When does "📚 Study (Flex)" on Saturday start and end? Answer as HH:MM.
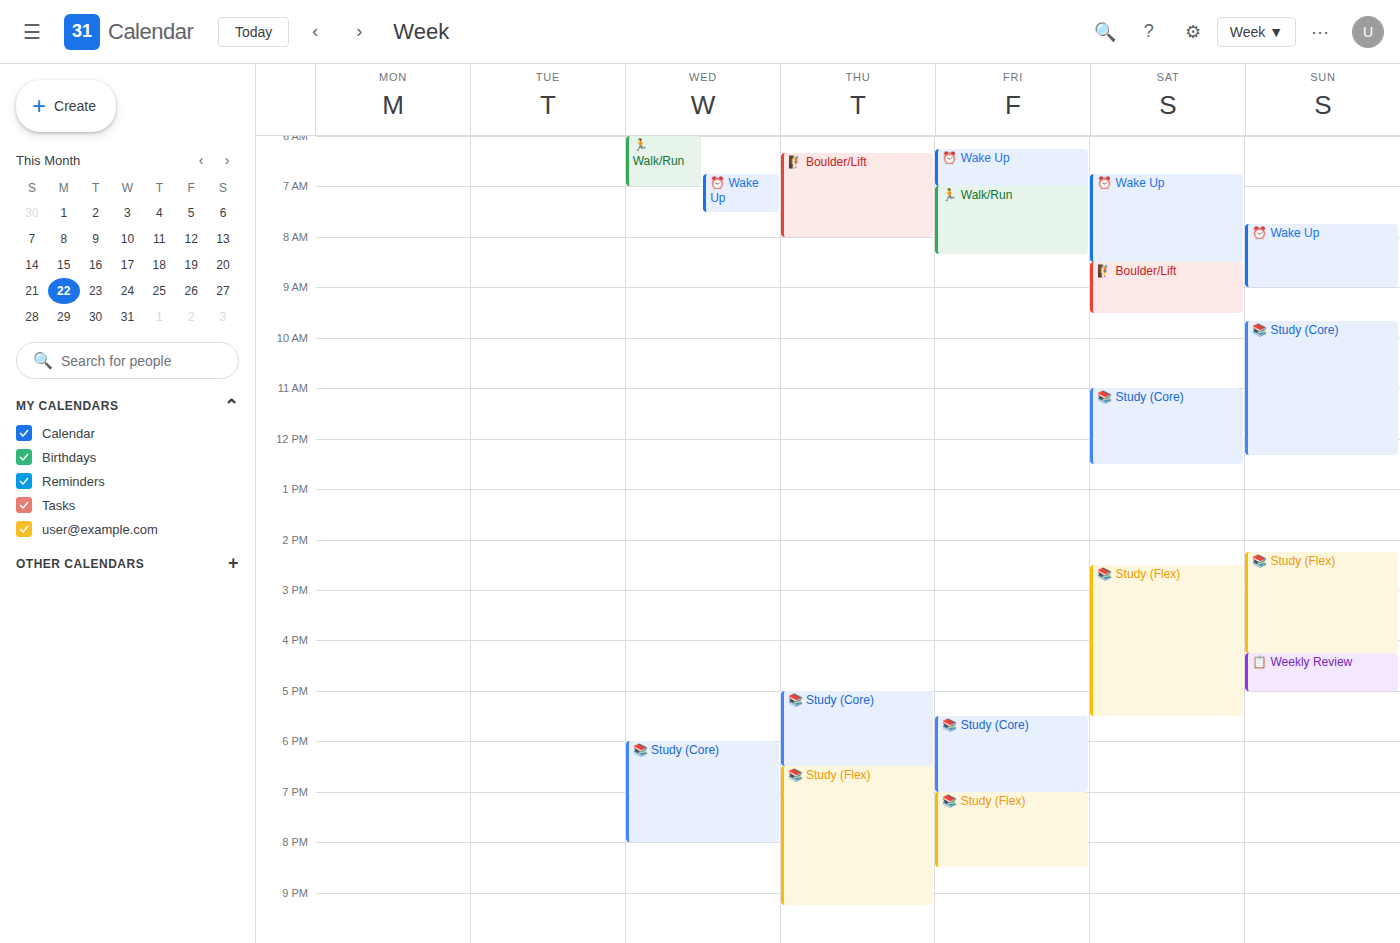
14:30 to 17:30